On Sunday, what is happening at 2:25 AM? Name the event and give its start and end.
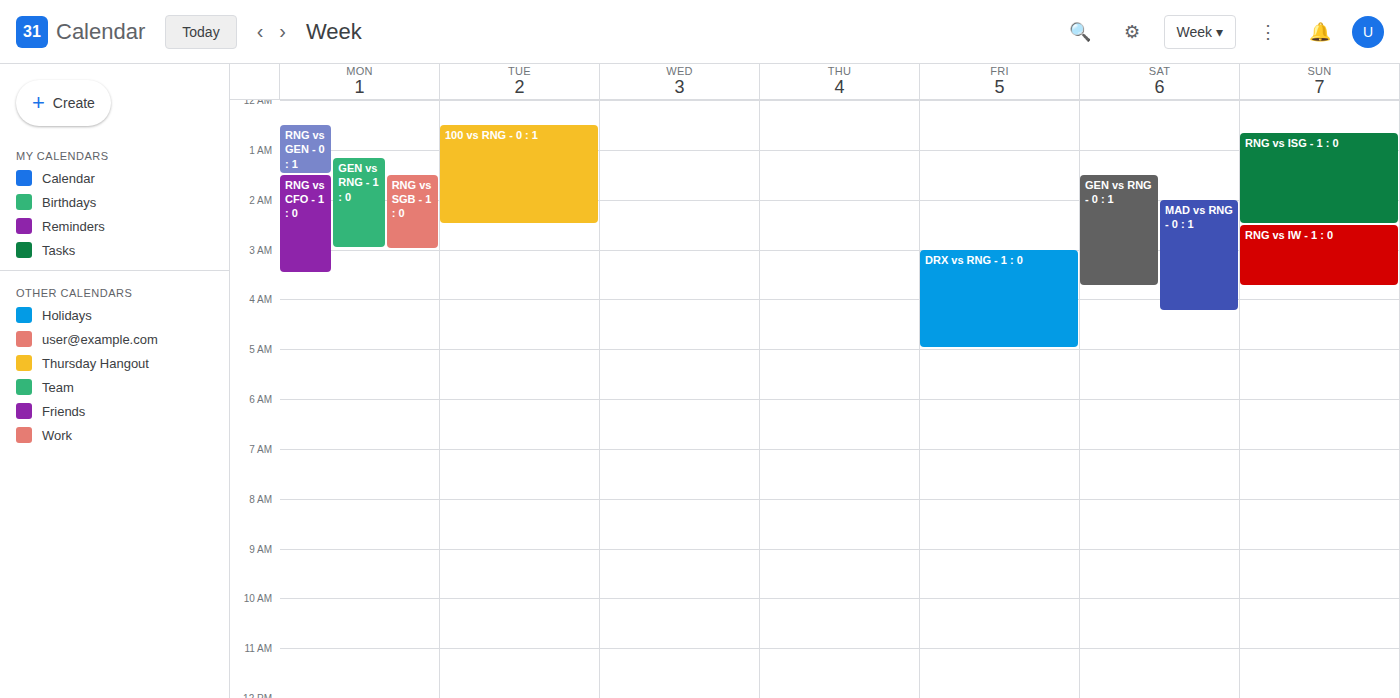
"RNG vs ISG - 1 : 0", 12:40 AM to 2:30 AM